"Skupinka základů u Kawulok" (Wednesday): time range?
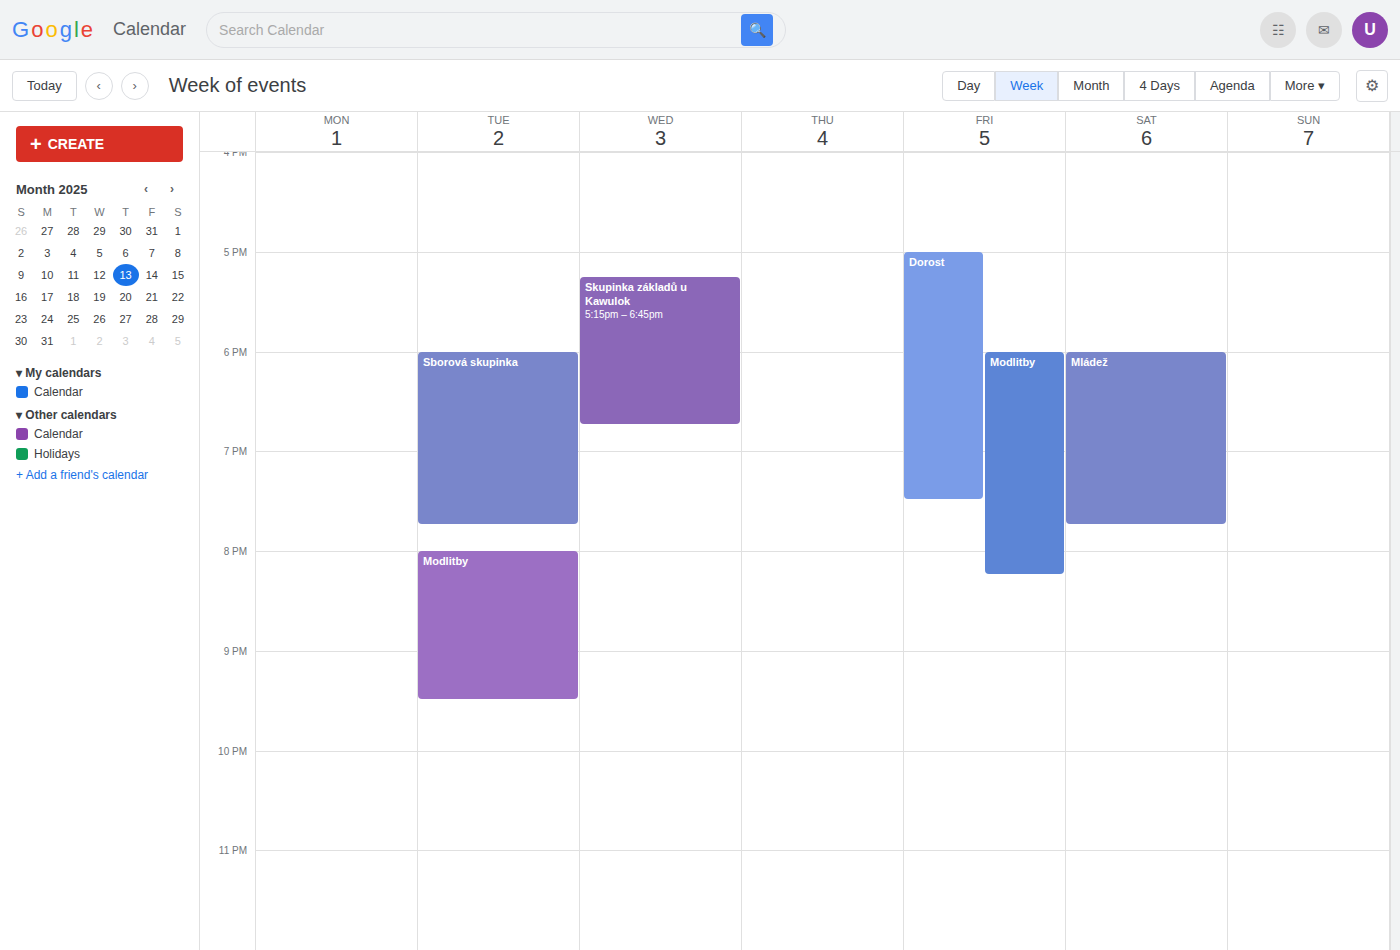
5:15 PM to 6:45 PM